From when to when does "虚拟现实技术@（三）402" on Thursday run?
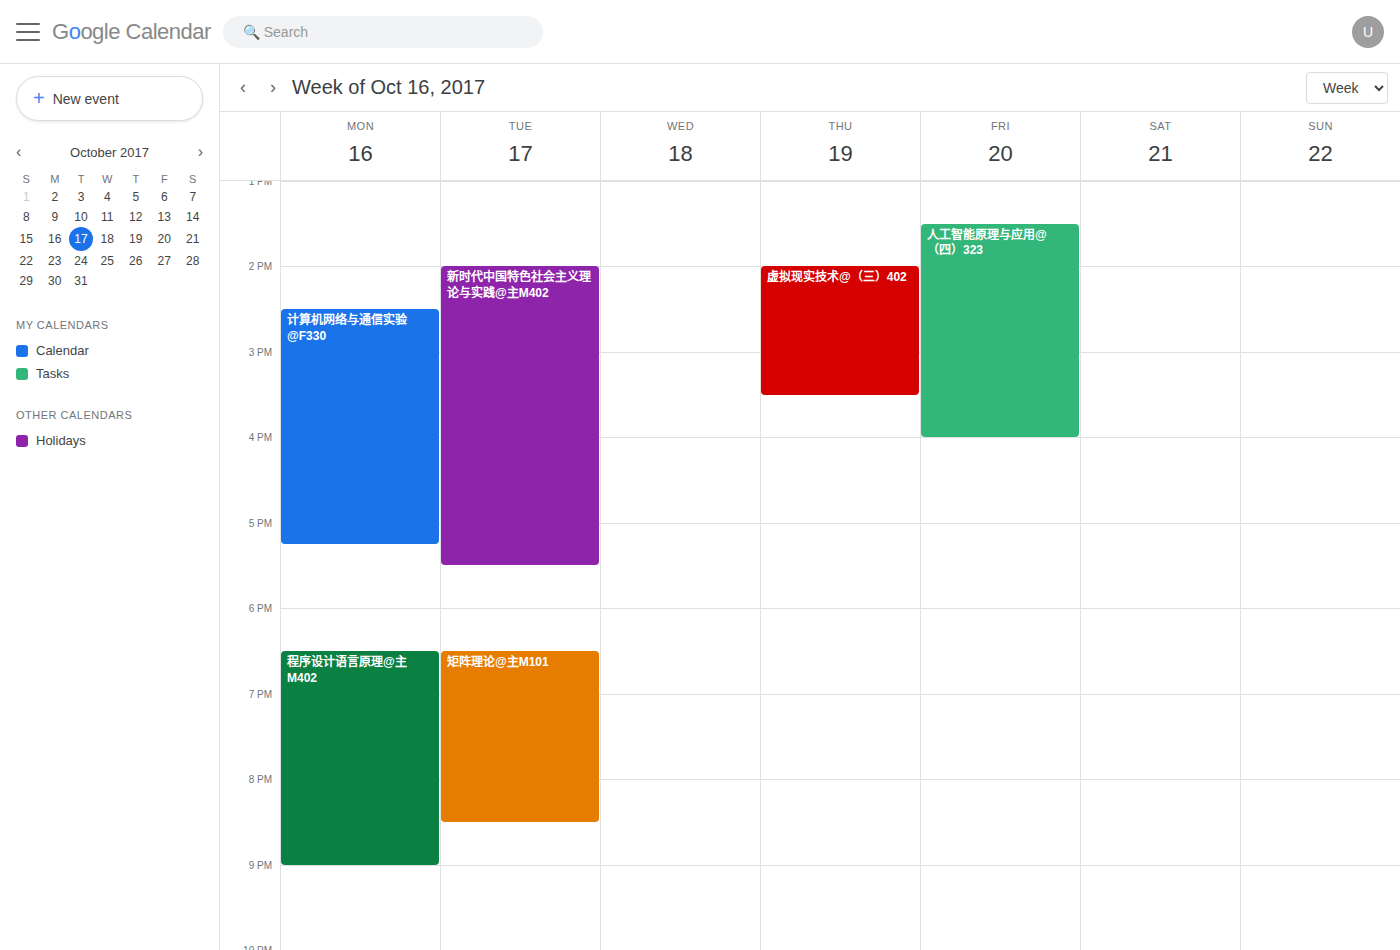
2:00 PM to 3:30 PM